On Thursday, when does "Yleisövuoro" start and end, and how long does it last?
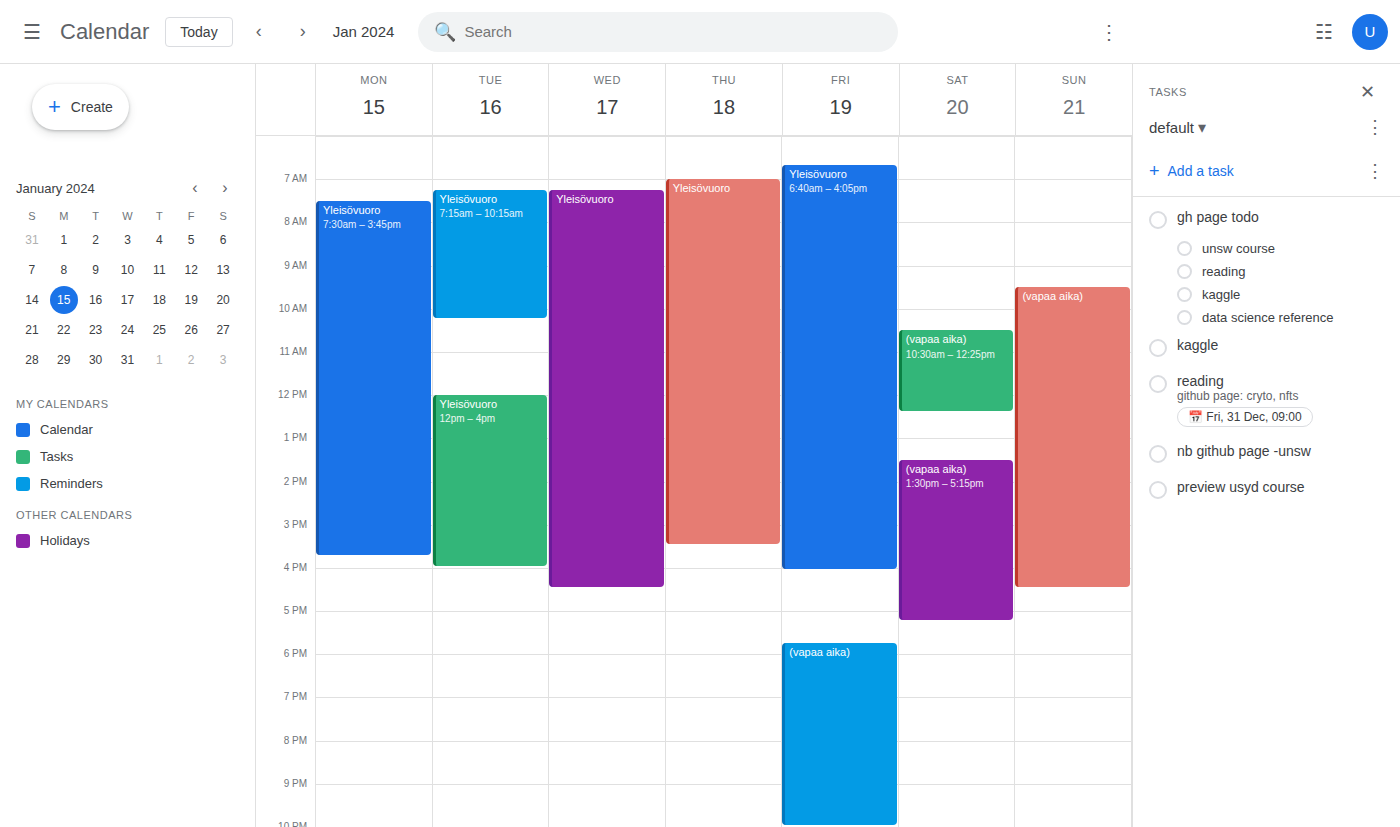
7:00 AM to 3:30 PM, 8 hours 30 minutes